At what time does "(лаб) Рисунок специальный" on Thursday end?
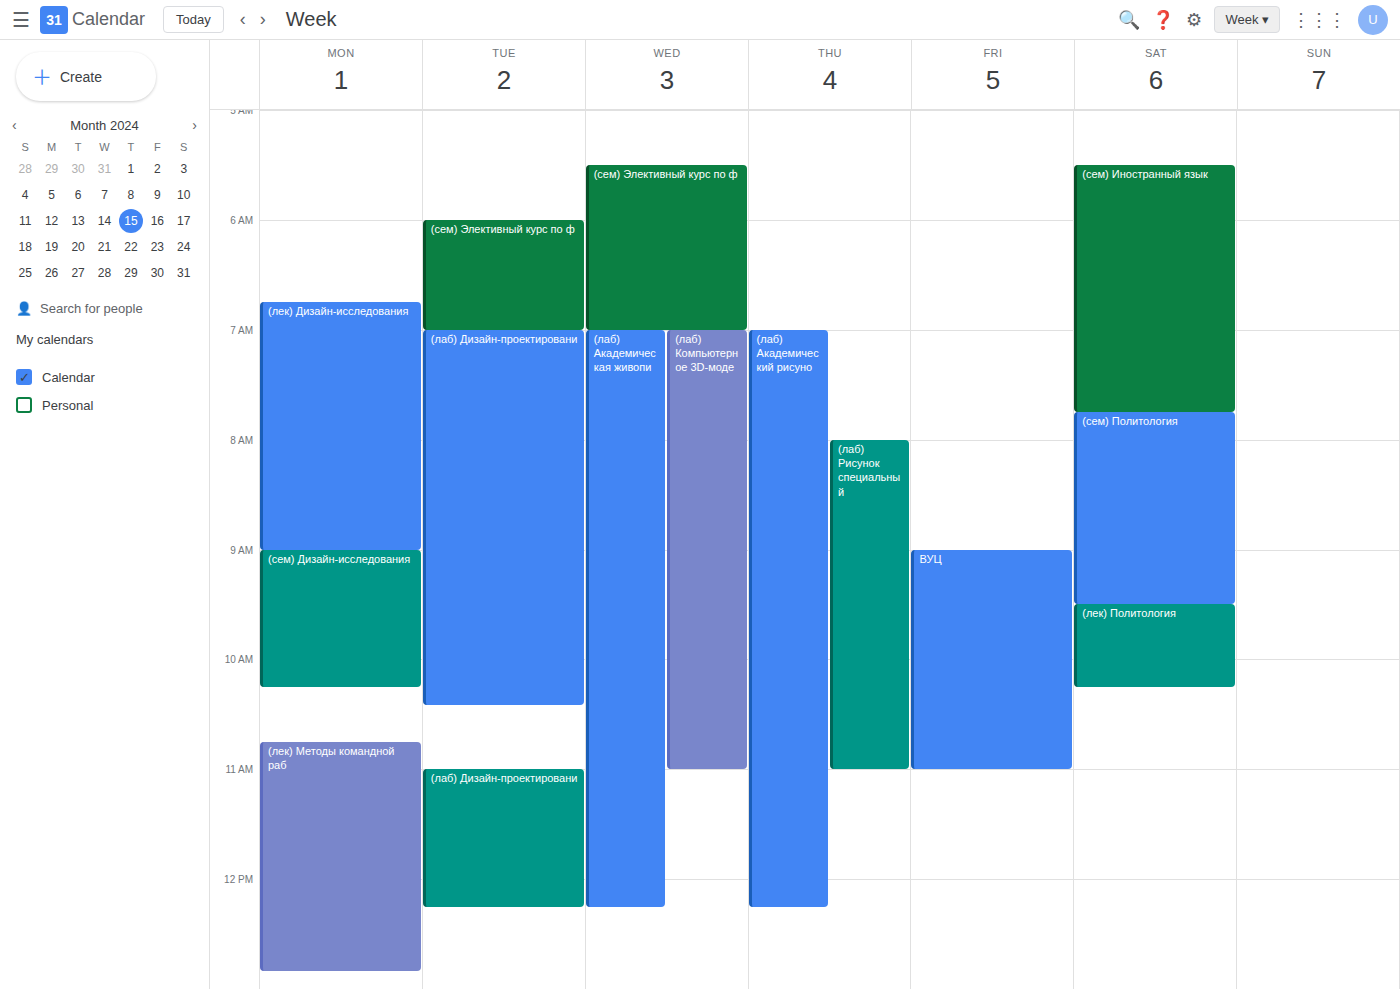
11:00 AM